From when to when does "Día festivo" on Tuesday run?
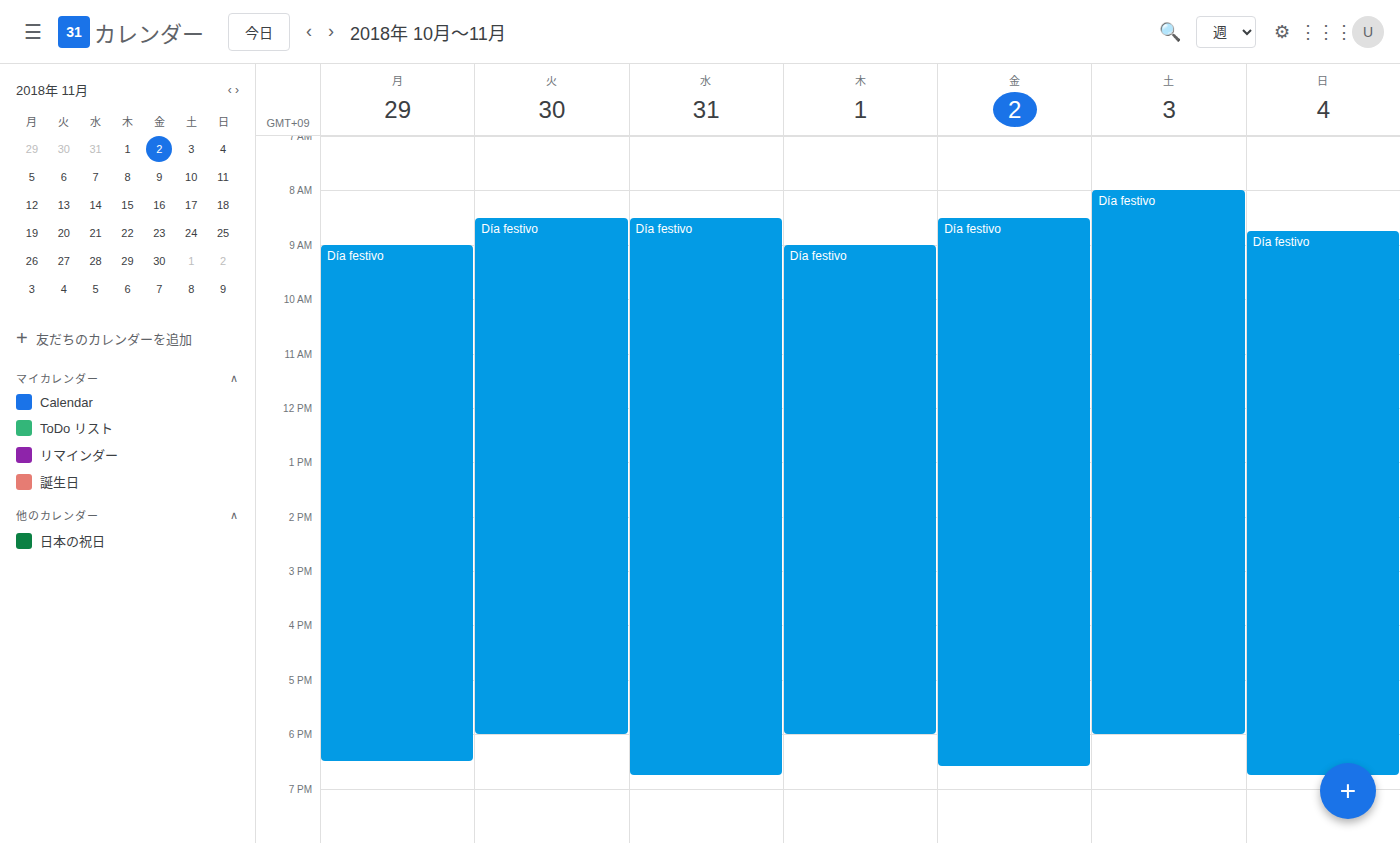
8:30 AM to 6:00 PM